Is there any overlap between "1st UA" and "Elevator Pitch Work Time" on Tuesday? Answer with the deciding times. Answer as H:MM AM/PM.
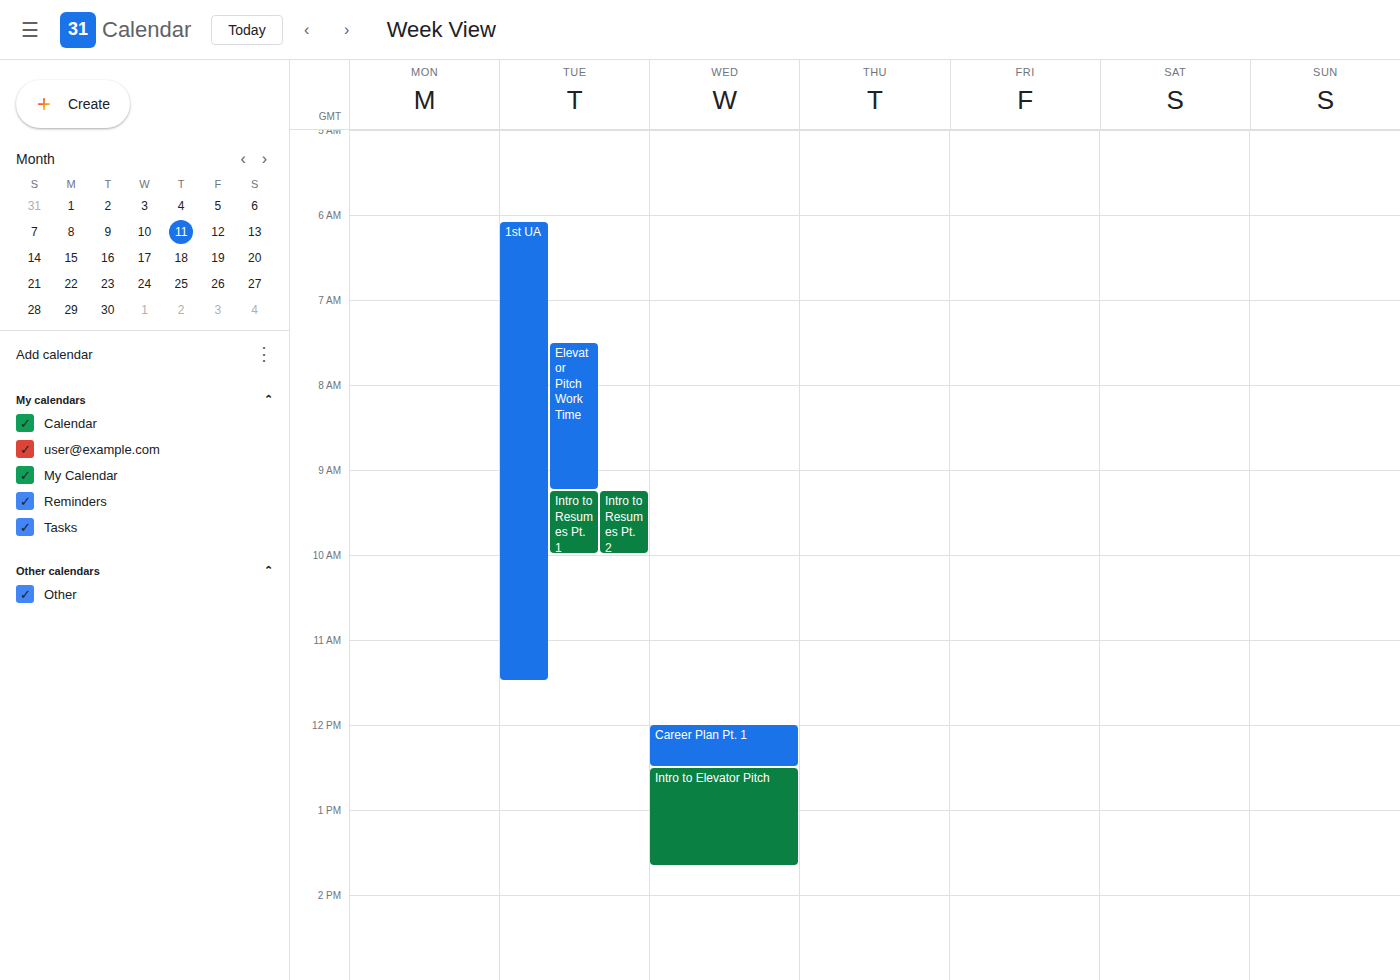
"Elevator Pitch Work Time" runs 7:30 AM to 9:15 AM, inside "1st UA" -- they overlap.